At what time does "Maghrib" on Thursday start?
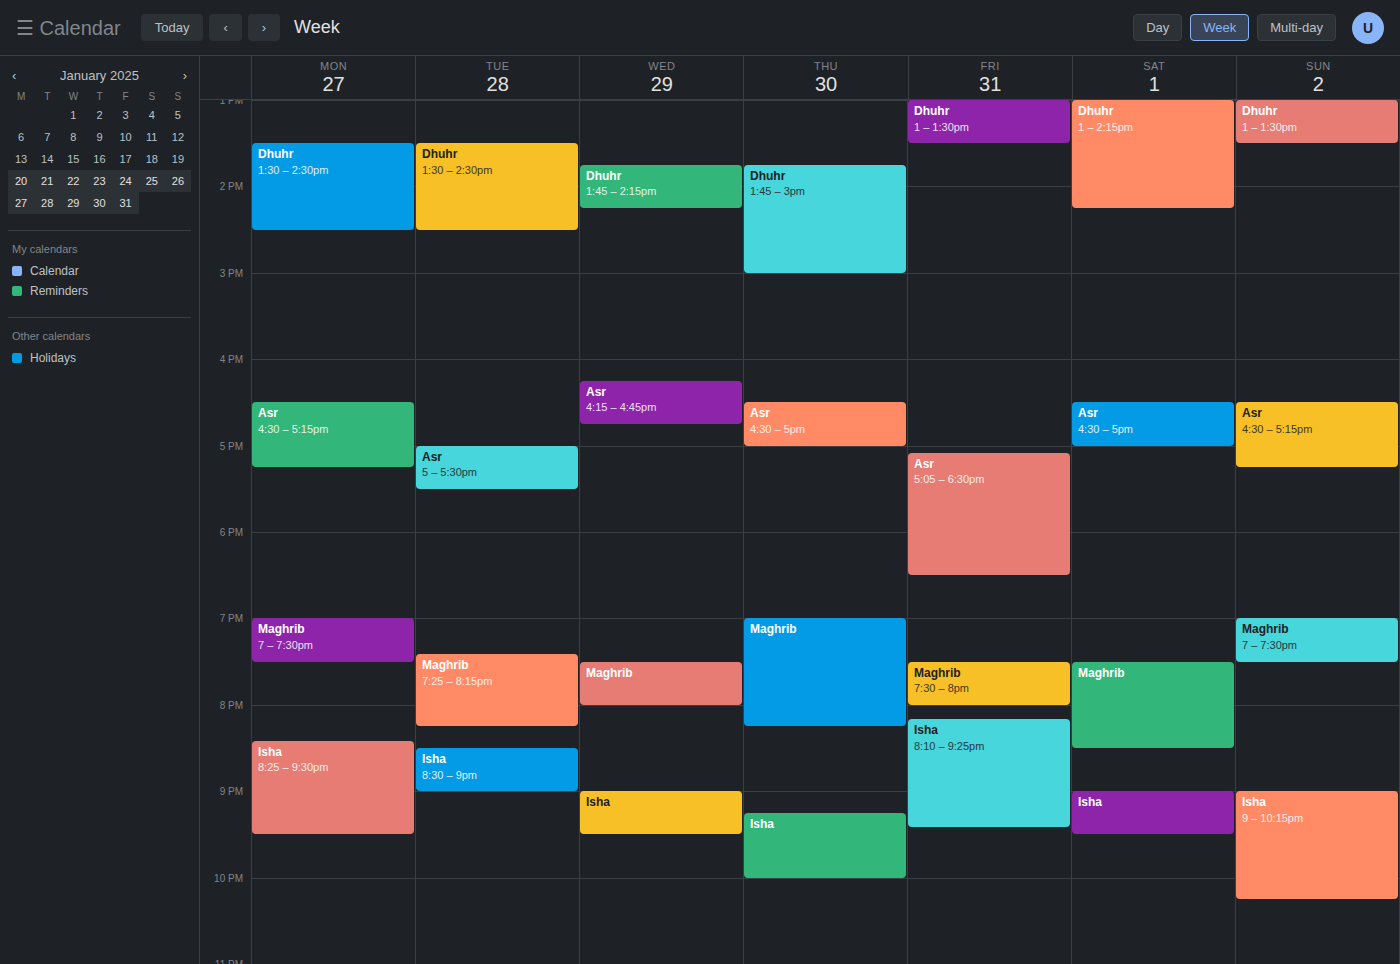
7:00 PM